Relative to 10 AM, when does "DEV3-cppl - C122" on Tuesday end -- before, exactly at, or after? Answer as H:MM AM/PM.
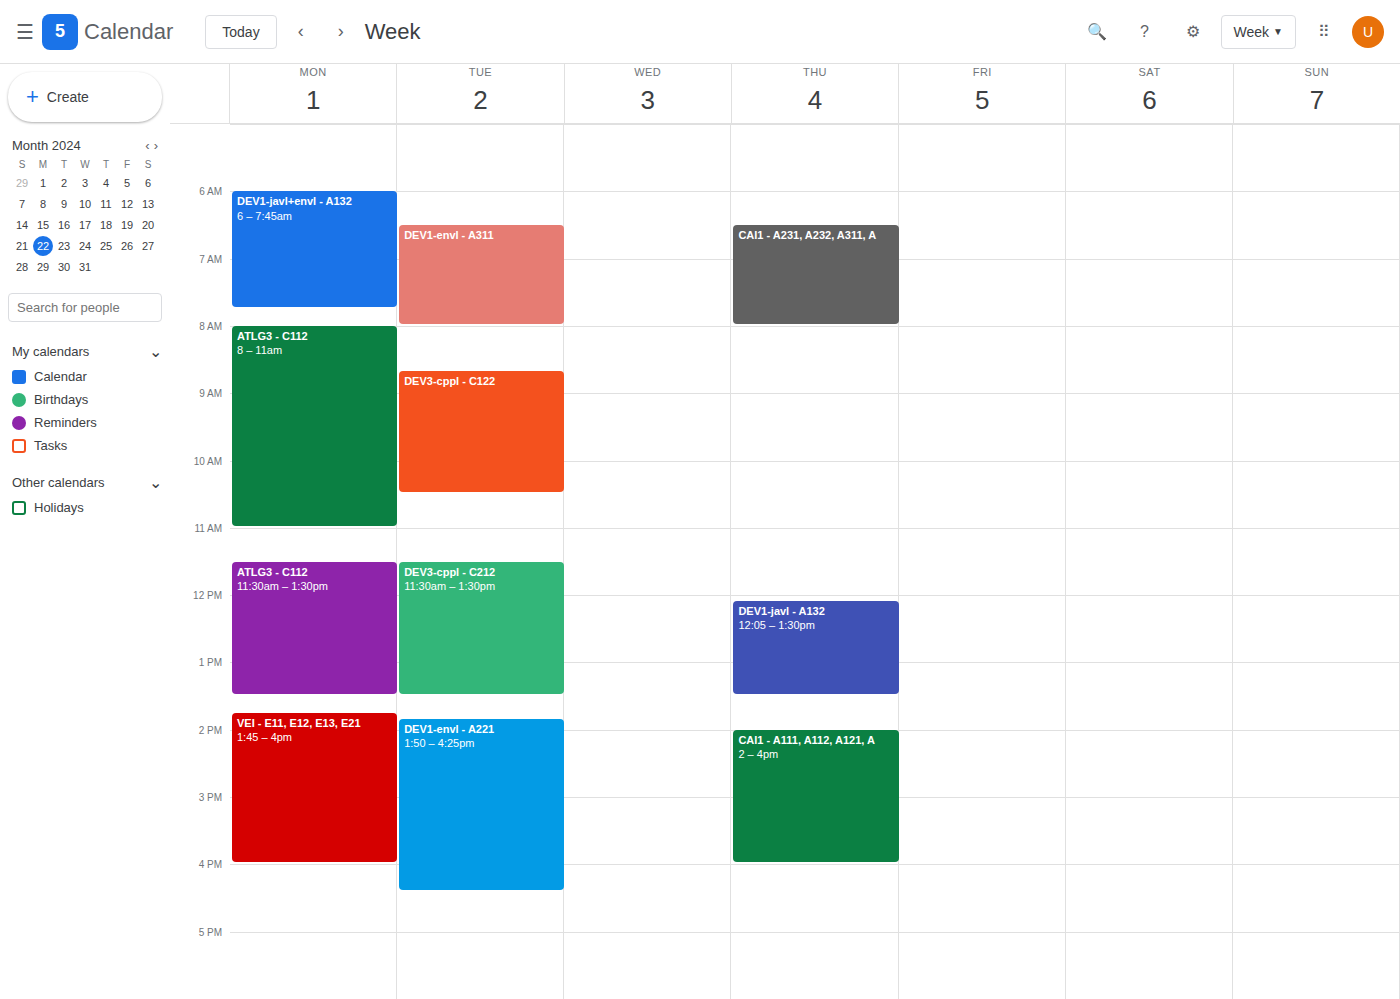
10:30 AM -- after 10 AM, 30 minutes below the 10 AM line.